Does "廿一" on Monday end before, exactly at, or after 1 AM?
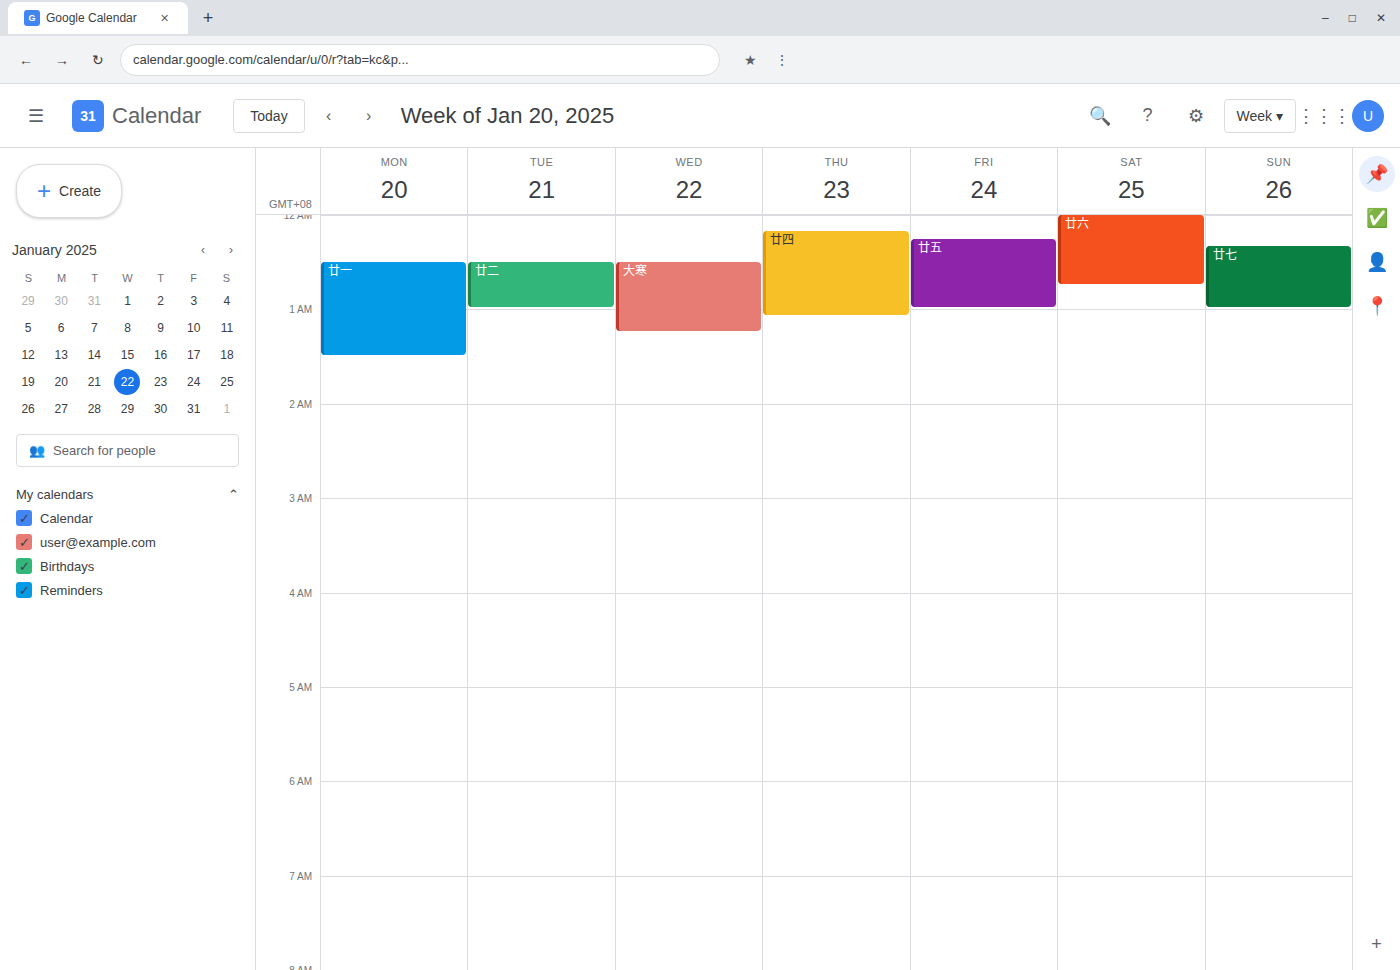
1:30 AM -- after 1 AM, 30 minutes below the 1 AM line.